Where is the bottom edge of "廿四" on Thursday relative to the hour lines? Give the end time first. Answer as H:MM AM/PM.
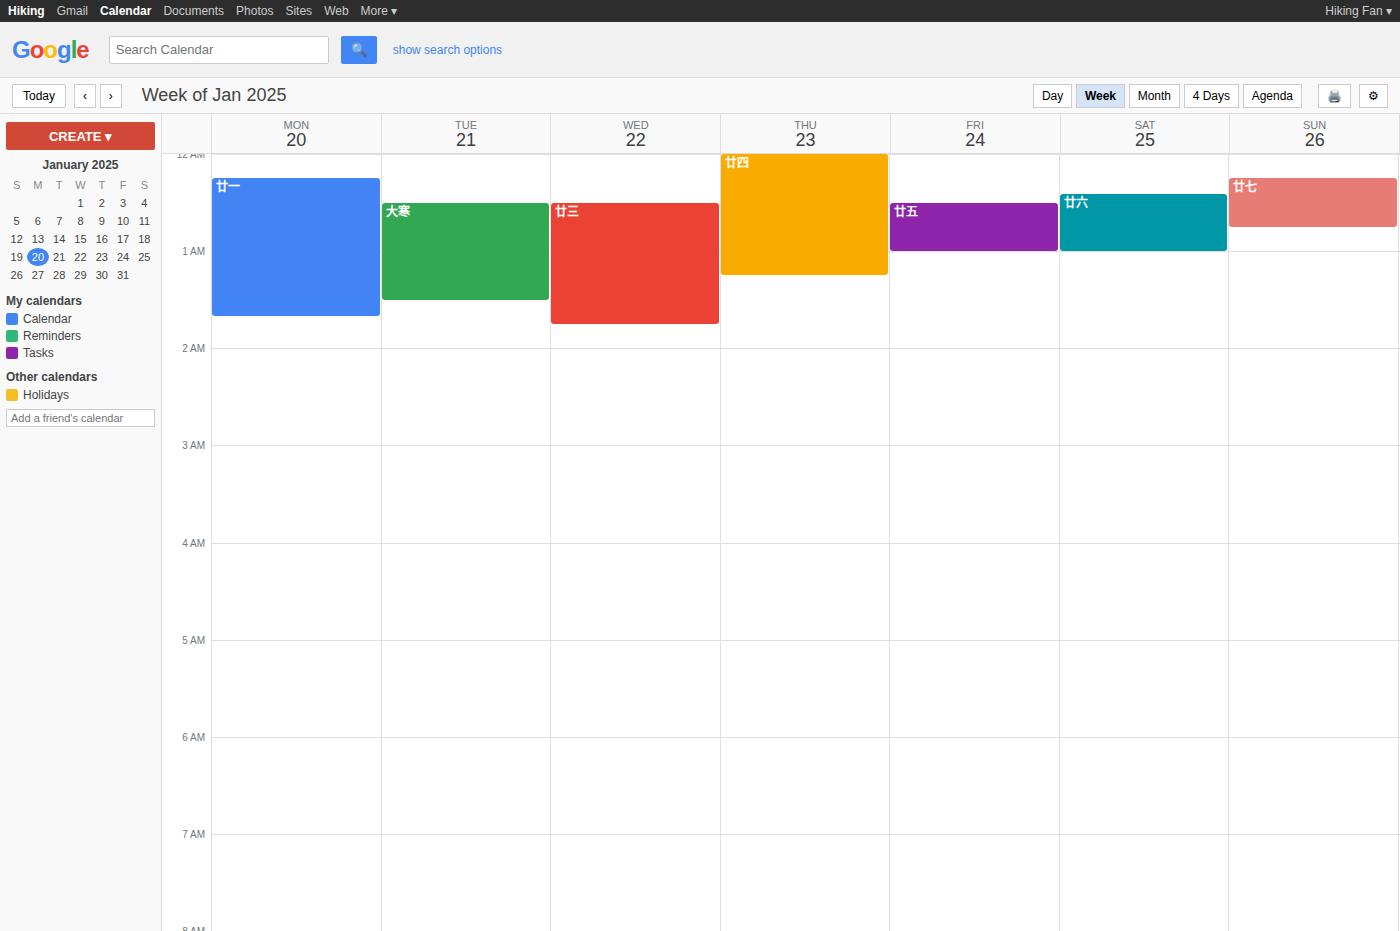
1:15 AM -- neither: a quarter of the way from the 1 AM line to the 2 AM line.